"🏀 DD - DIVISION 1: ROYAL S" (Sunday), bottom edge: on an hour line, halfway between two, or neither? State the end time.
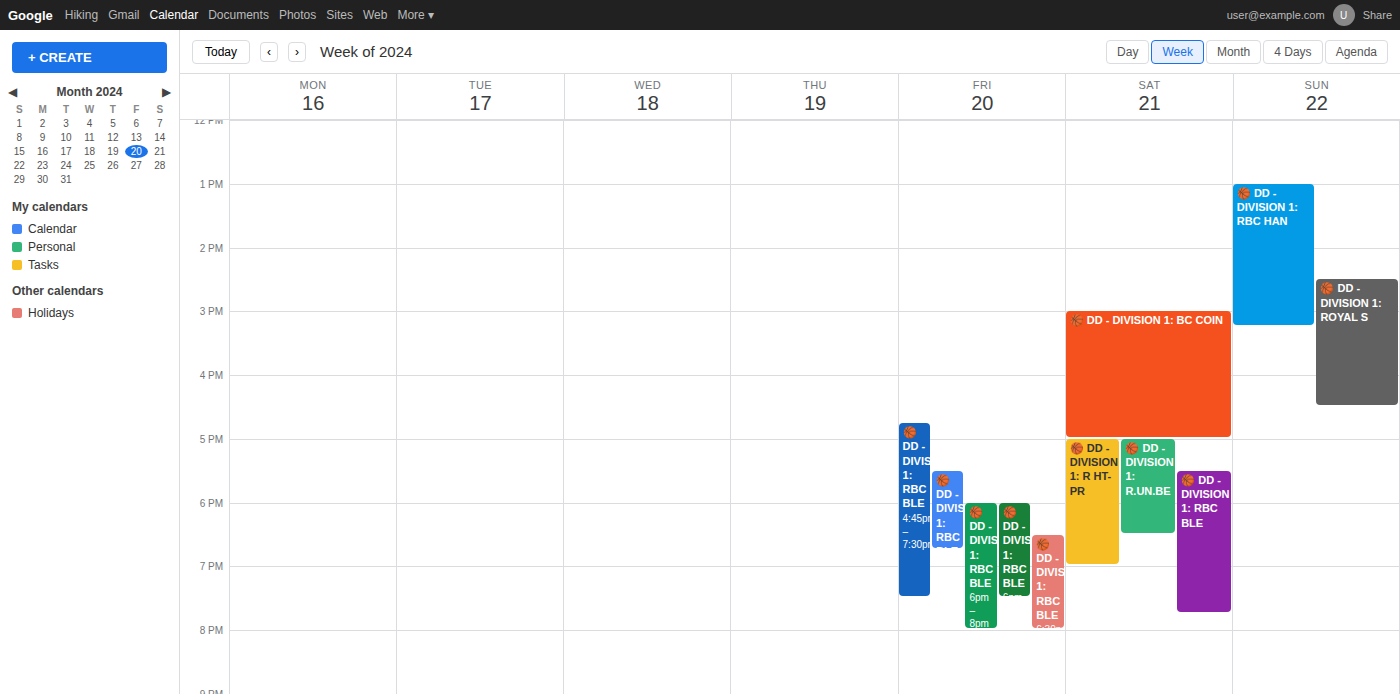
4:30 PM -- halfway between the 4 PM and 5 PM lines.